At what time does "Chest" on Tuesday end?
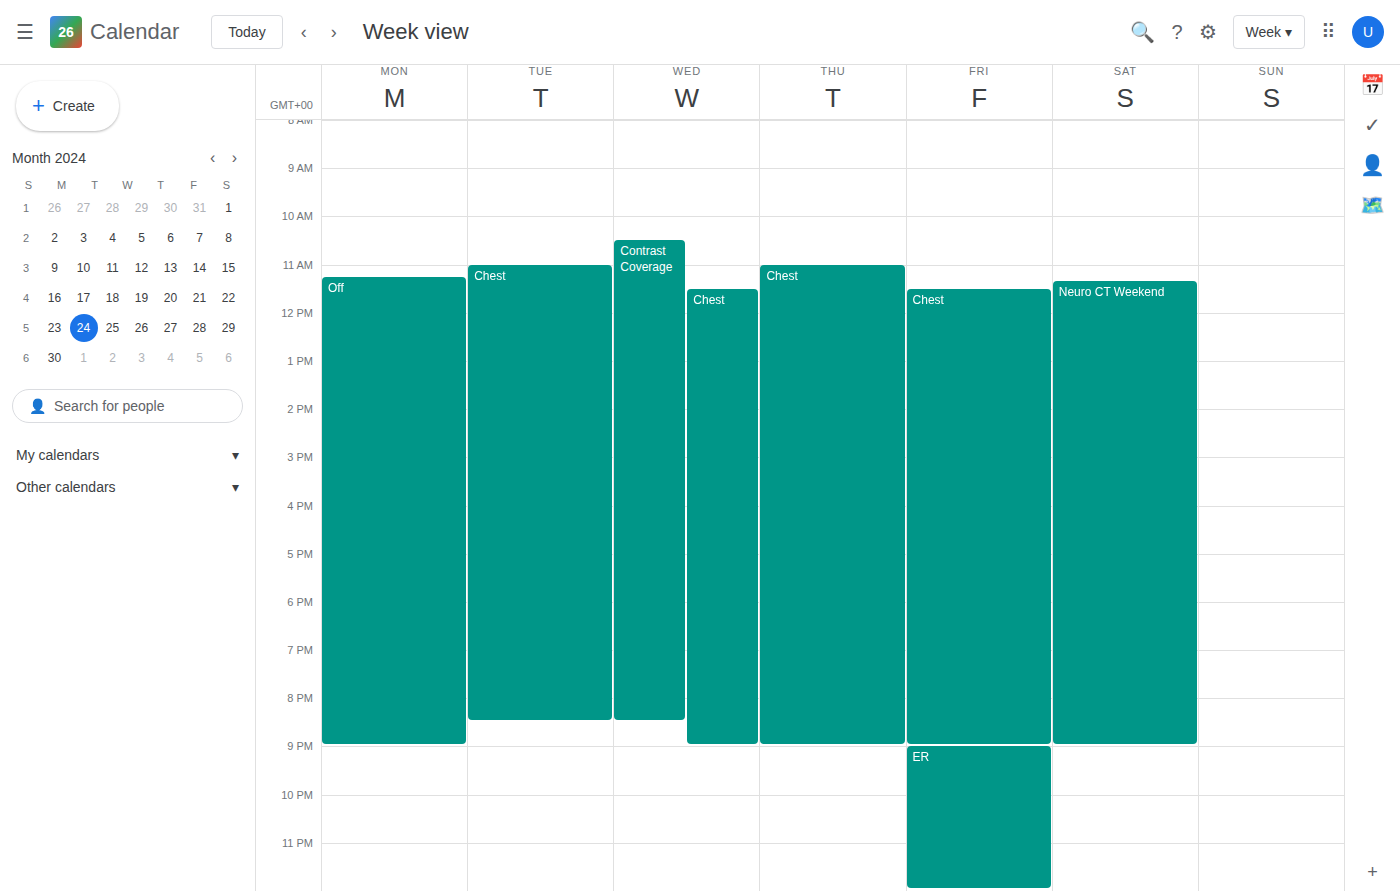
8:30 PM